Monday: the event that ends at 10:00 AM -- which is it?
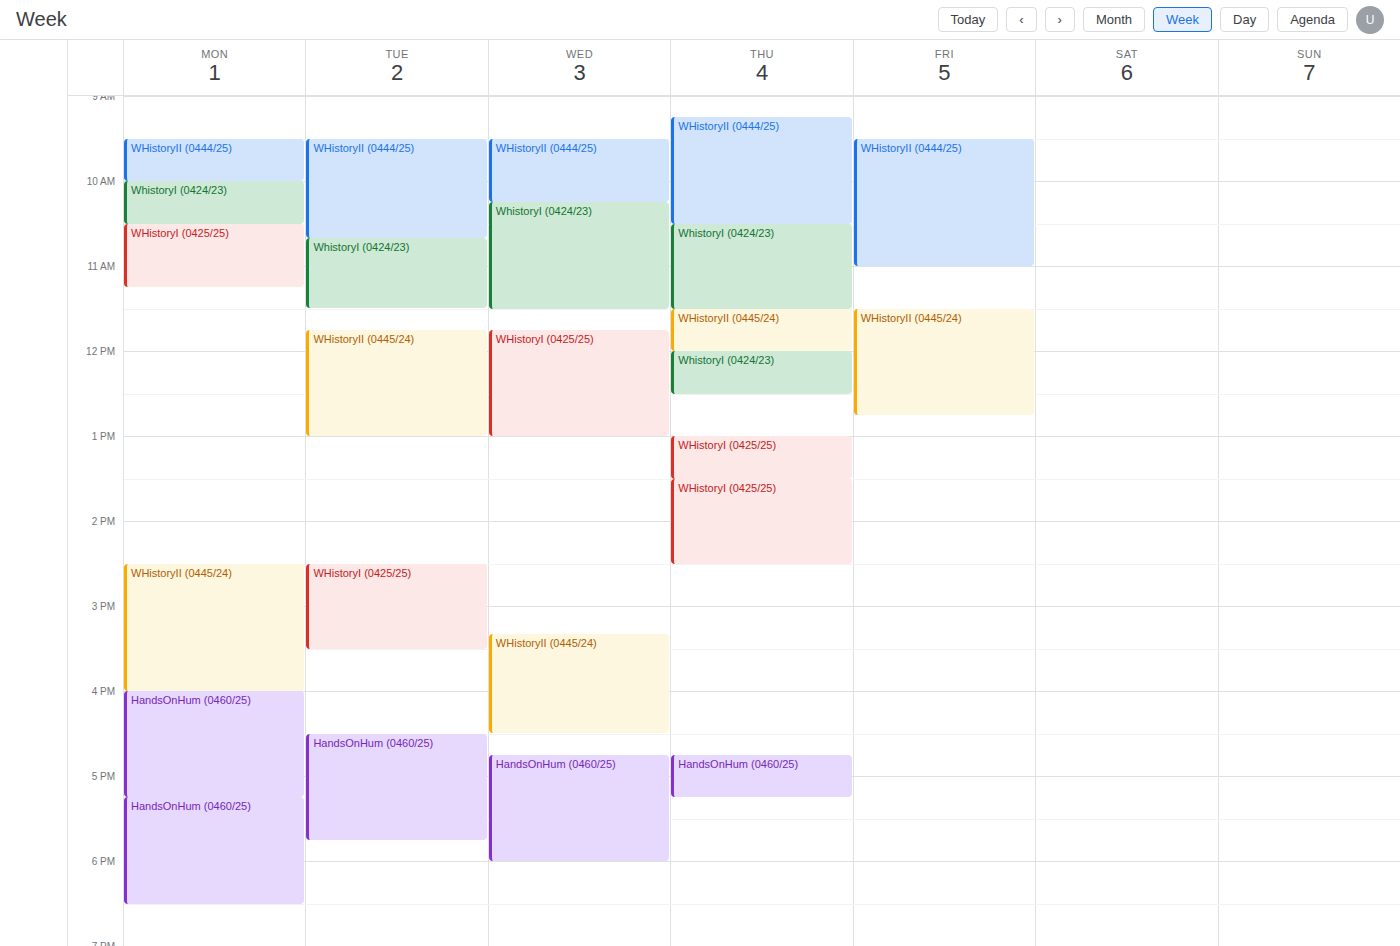
"WHistoryII (0444/25)"